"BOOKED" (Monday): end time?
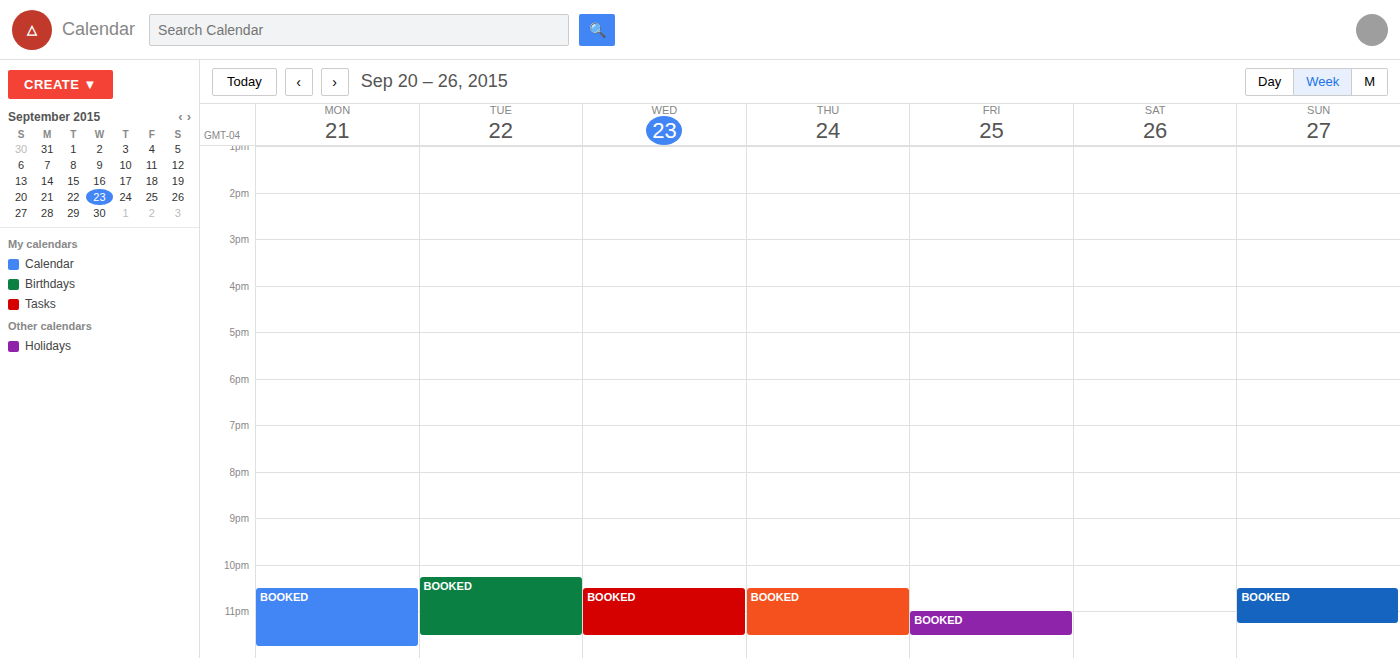
11:45 PM